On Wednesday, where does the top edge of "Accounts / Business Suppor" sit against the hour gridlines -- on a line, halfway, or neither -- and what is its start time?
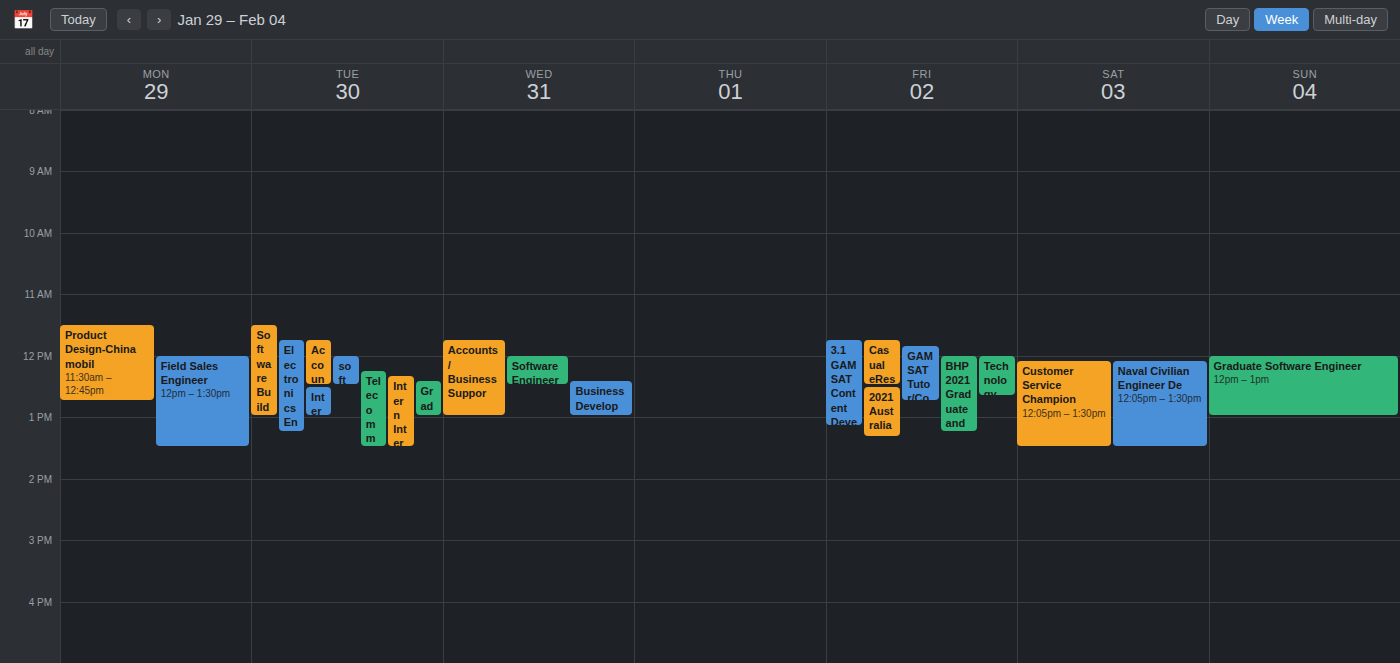
11:45 AM -- neither: three quarters of the way from the 11 AM line to the 12 PM line.